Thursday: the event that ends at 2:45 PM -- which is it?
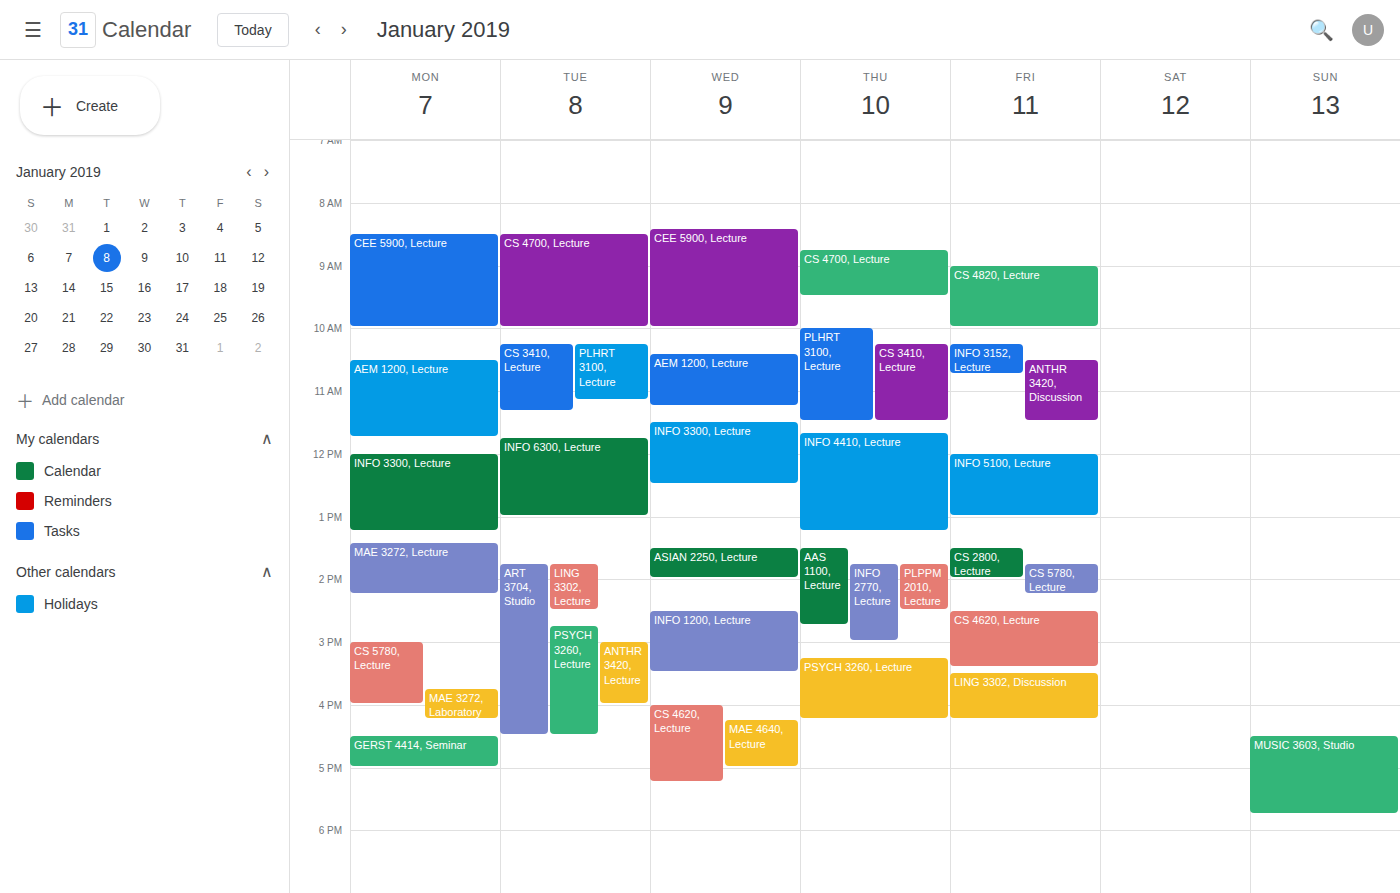
"AAS 1100, Lecture"